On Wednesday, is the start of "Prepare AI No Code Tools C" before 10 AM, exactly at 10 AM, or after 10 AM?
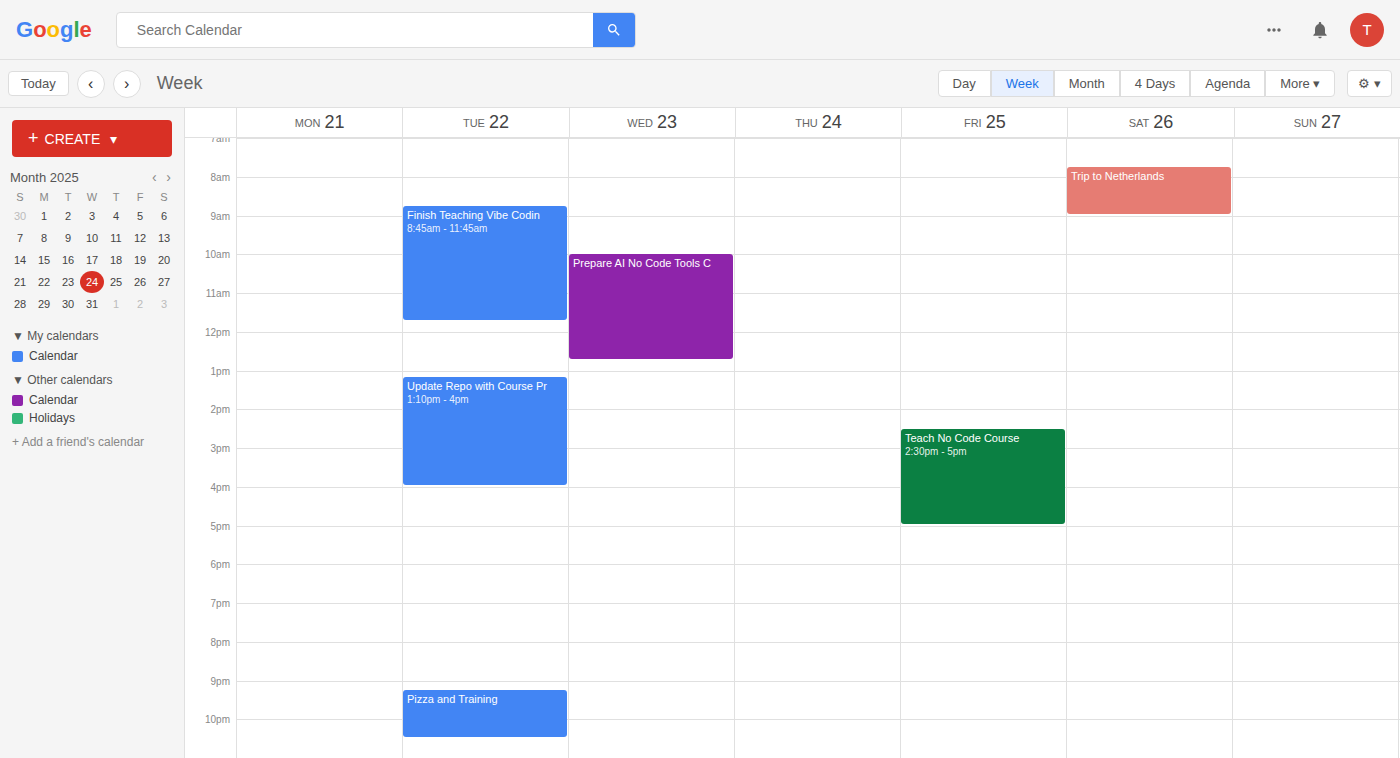
10:00 AM -- exactly at 10 AM, on the 10 AM line.